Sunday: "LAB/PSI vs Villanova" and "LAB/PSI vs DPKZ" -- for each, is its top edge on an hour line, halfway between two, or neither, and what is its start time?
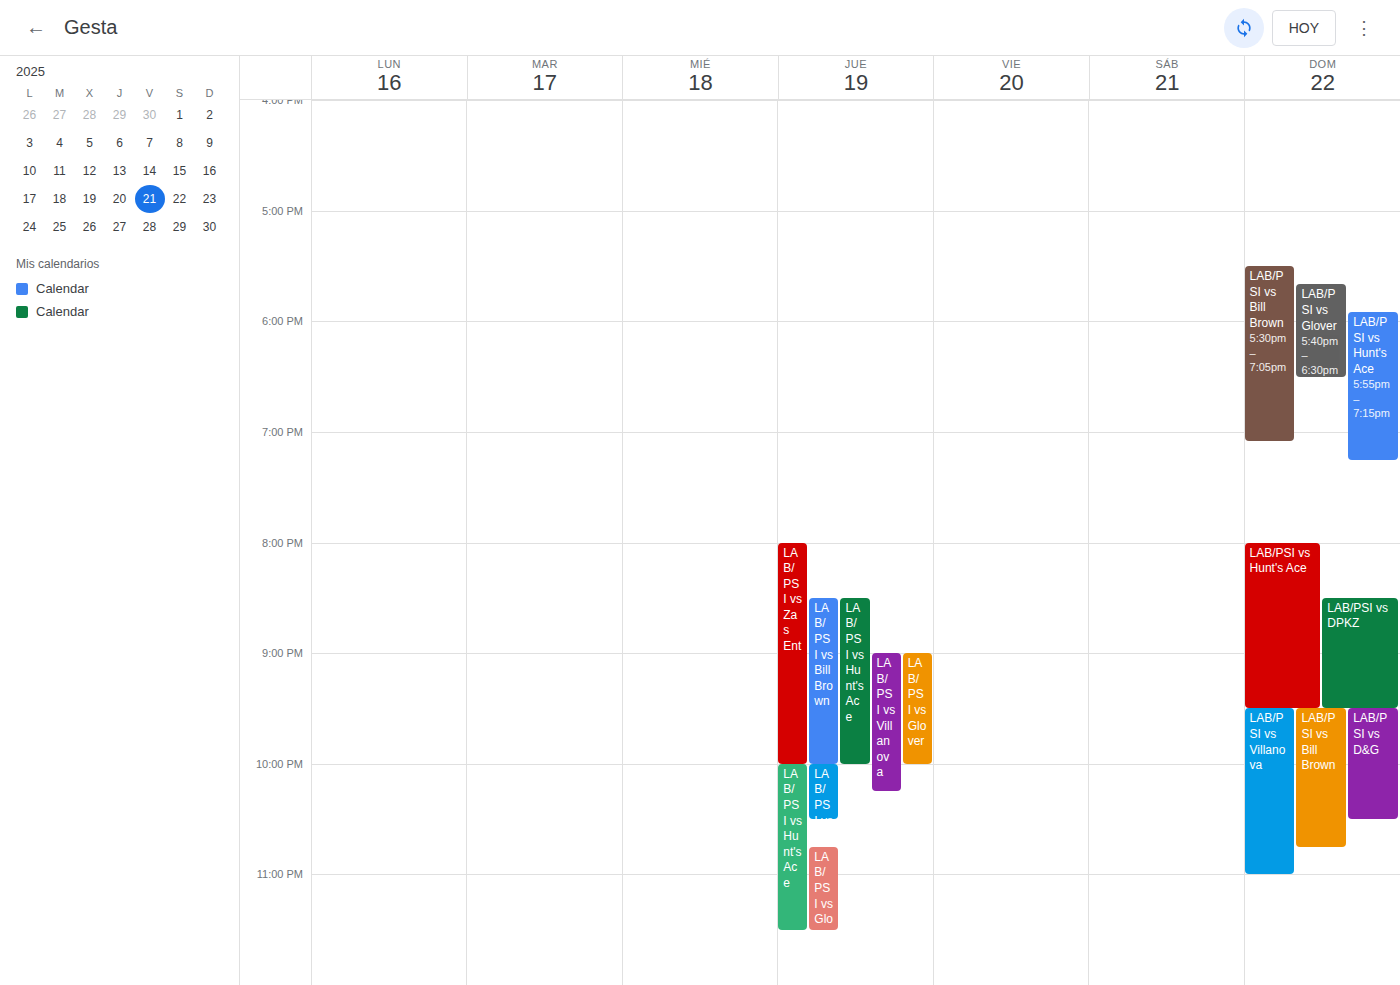
"LAB/PSI vs Villanova": 9:30 PM, halfway between the 9 PM and 10 PM lines. "LAB/PSI vs DPKZ": 8:30 PM, halfway between the 8 PM and 9 PM lines.